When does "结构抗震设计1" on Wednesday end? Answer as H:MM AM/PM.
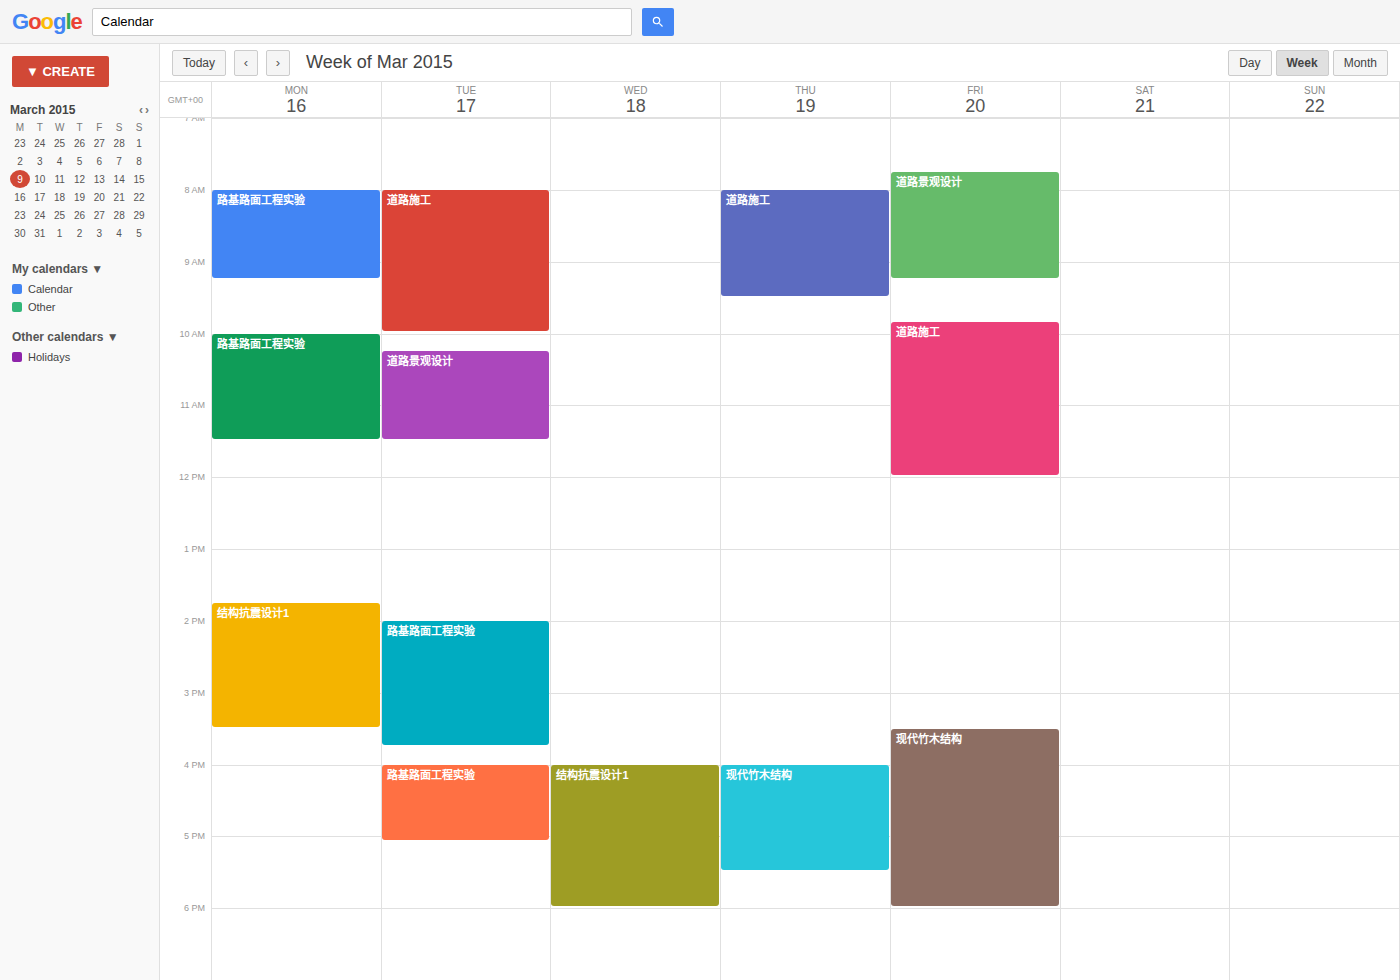
6:00 PM